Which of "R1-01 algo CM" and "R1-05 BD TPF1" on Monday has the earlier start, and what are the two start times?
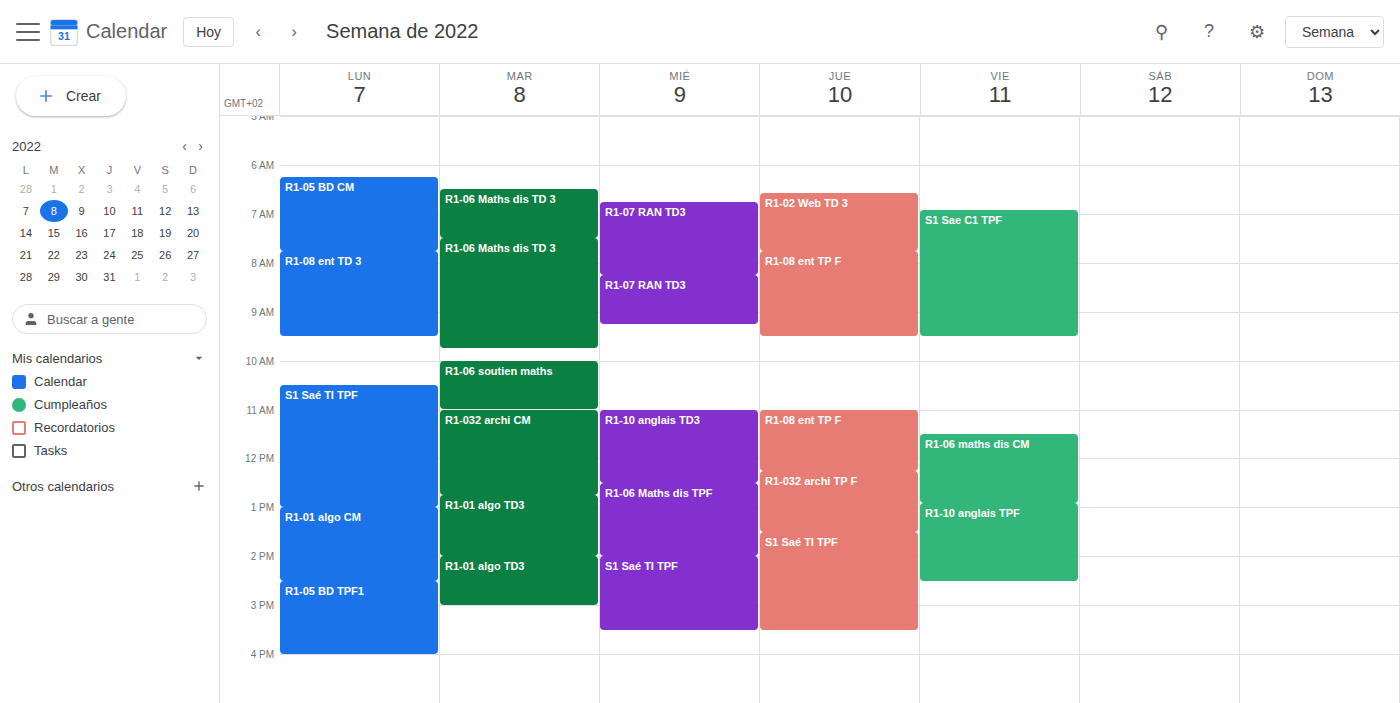
"R1-01 algo CM" 13:00; "R1-05 BD TPF1" 14:30.